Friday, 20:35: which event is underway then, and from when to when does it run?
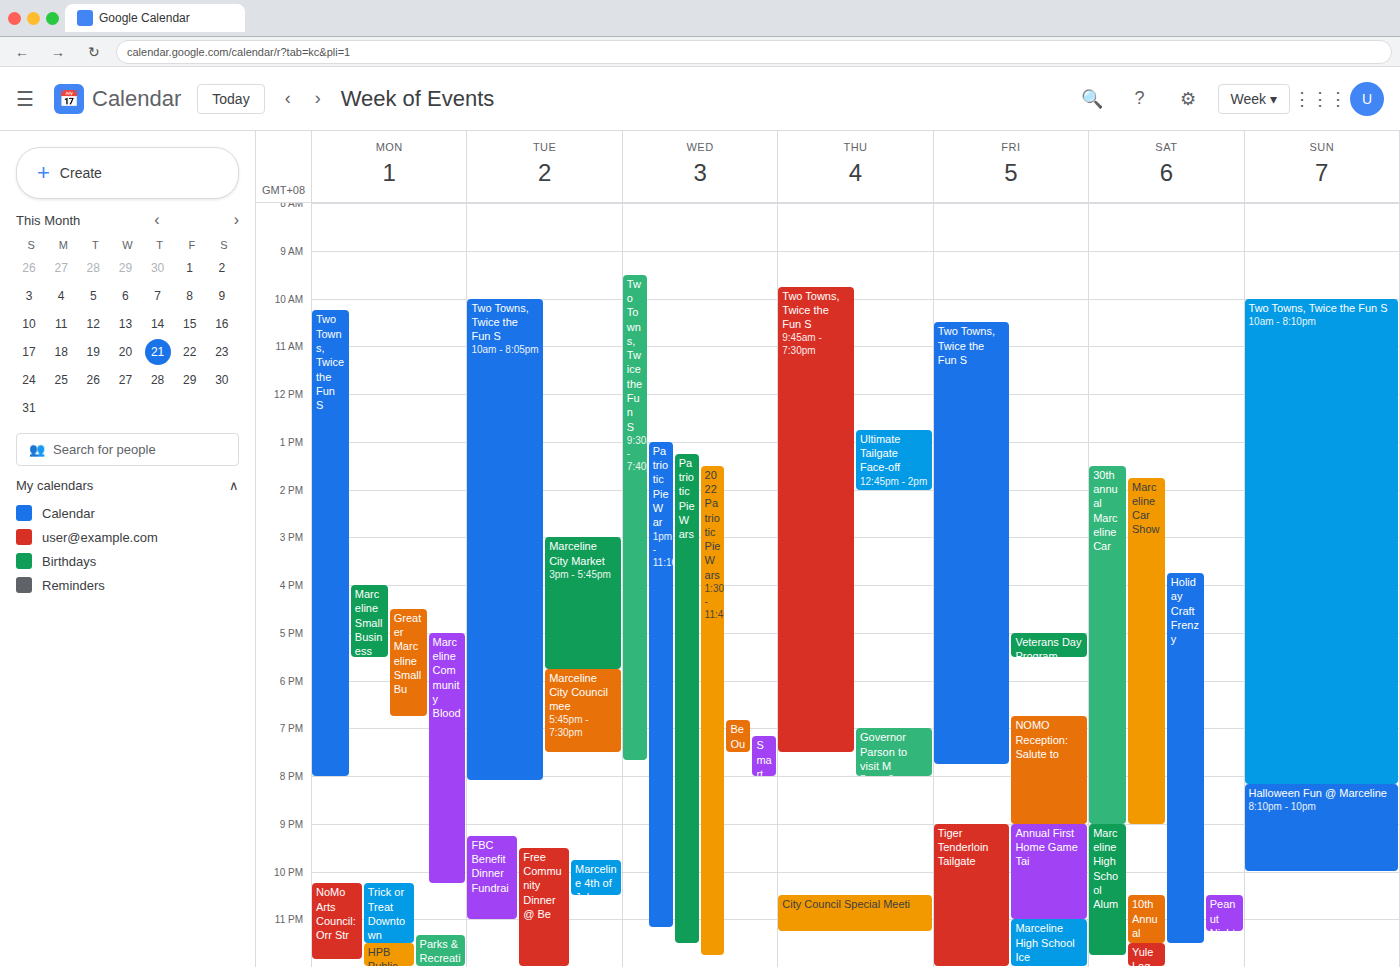
"NOMO Reception: Salute to", 18:45 to 21:00